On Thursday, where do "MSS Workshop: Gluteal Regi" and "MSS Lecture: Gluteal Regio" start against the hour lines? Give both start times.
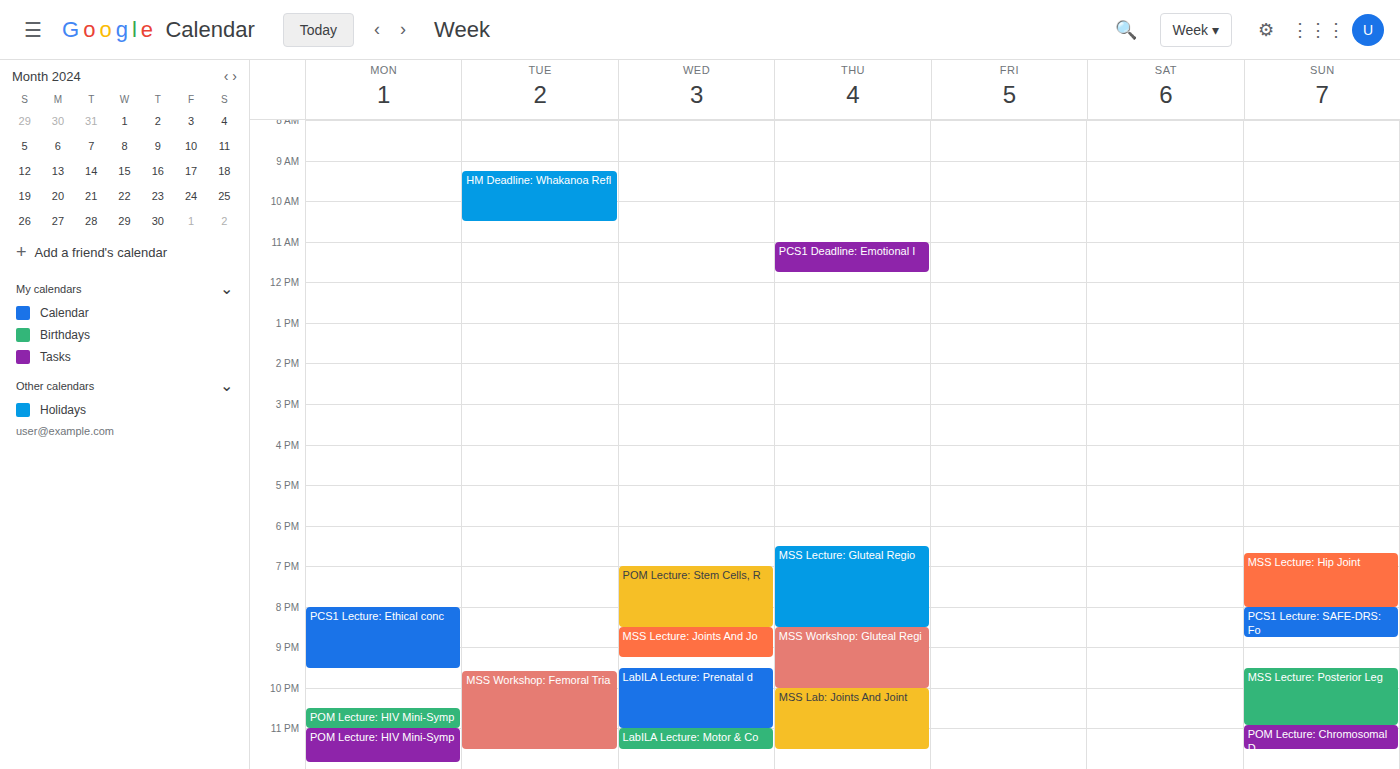
"MSS Workshop: Gluteal Regi": 8:30 PM, halfway between the 8 PM and 9 PM lines. "MSS Lecture: Gluteal Regio": 6:30 PM, halfway between the 6 PM and 7 PM lines.